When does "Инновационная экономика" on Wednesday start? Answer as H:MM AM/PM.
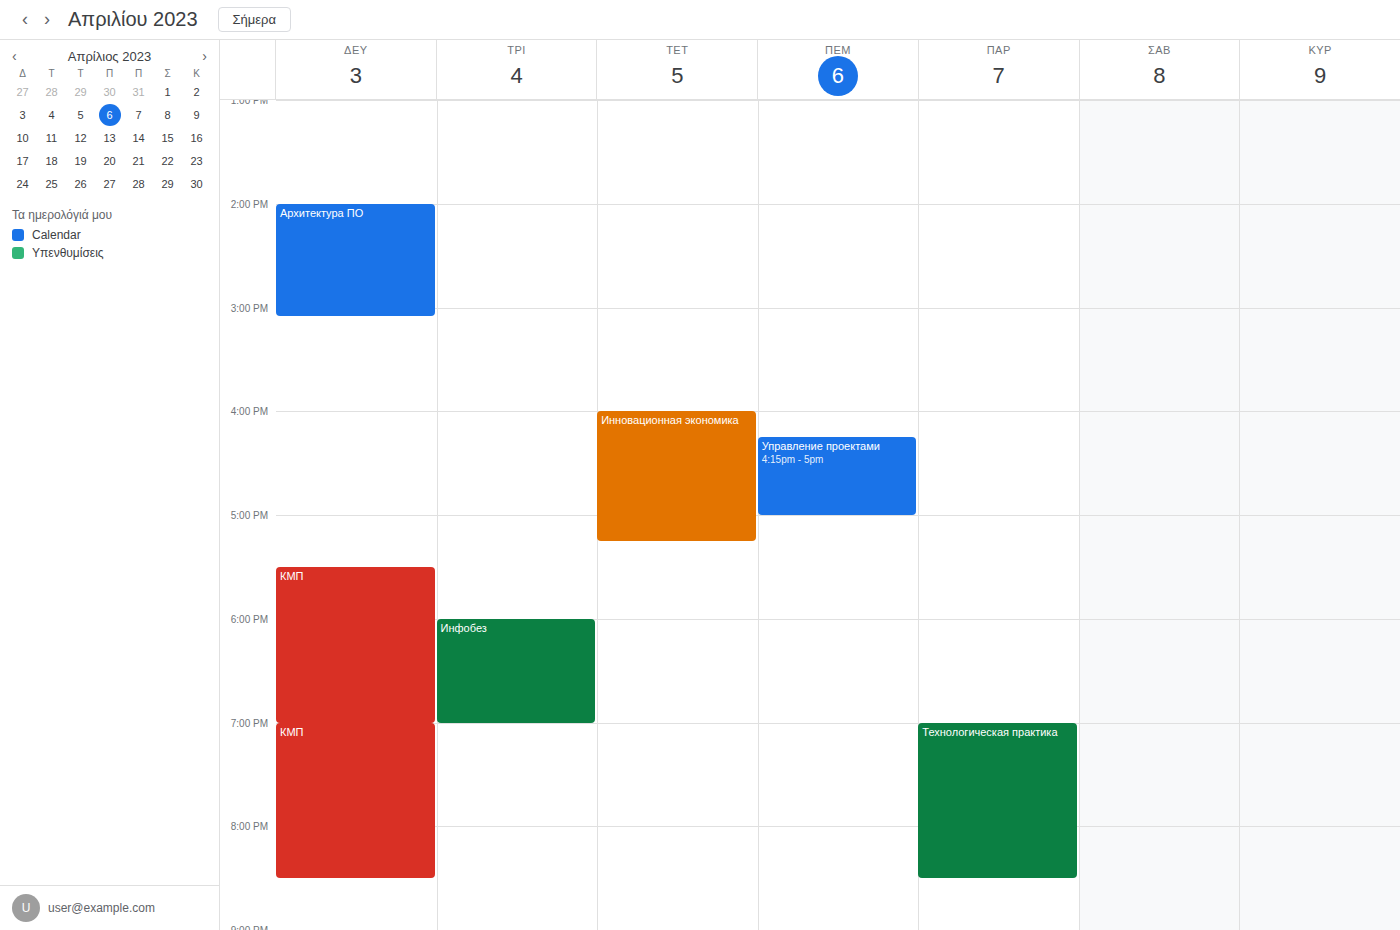
4:00 PM